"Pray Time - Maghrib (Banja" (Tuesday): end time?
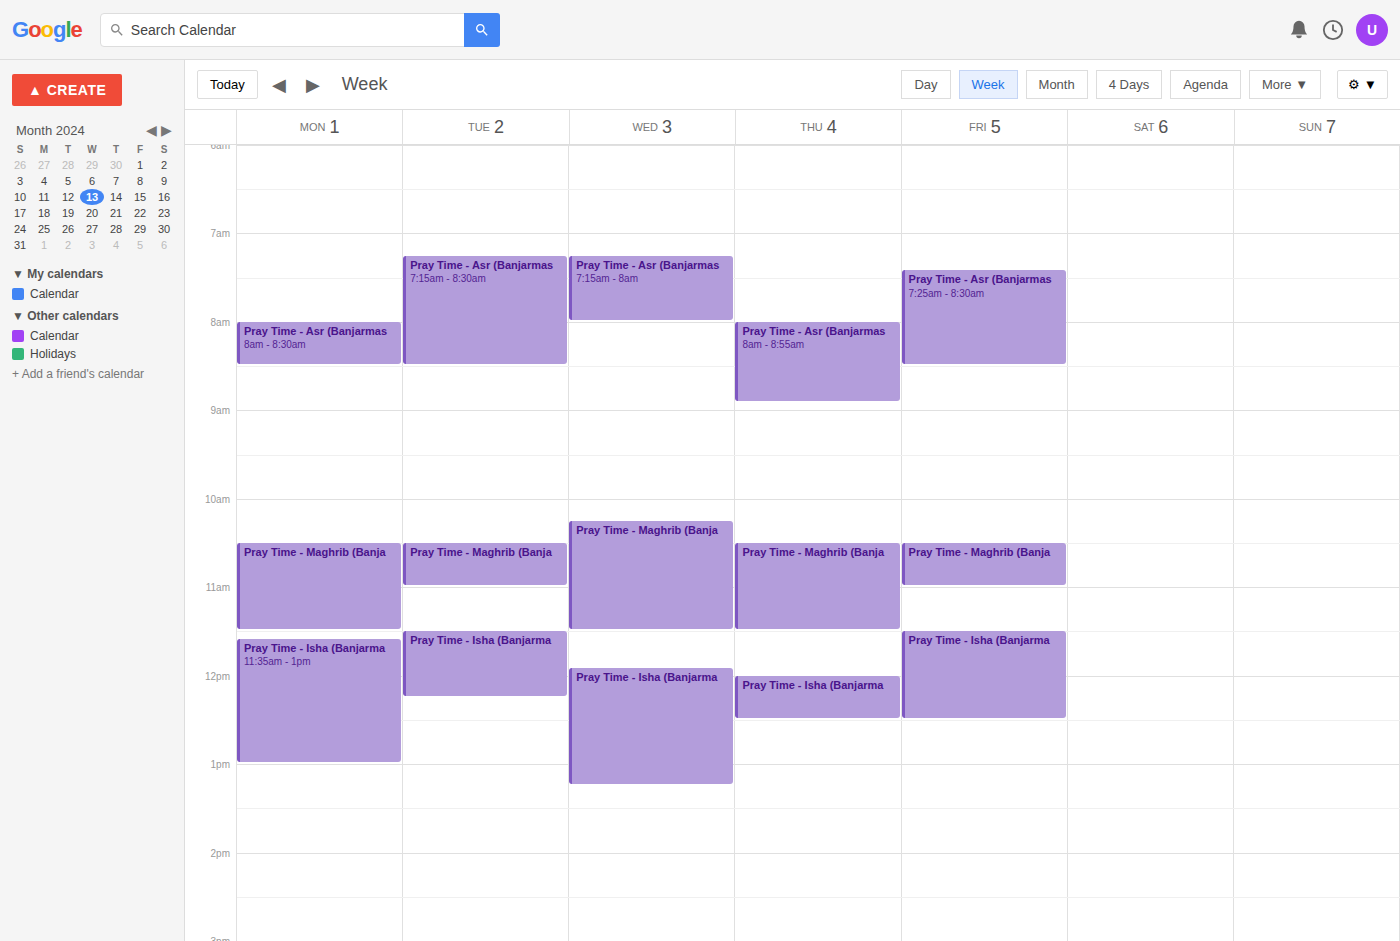
11:00 AM